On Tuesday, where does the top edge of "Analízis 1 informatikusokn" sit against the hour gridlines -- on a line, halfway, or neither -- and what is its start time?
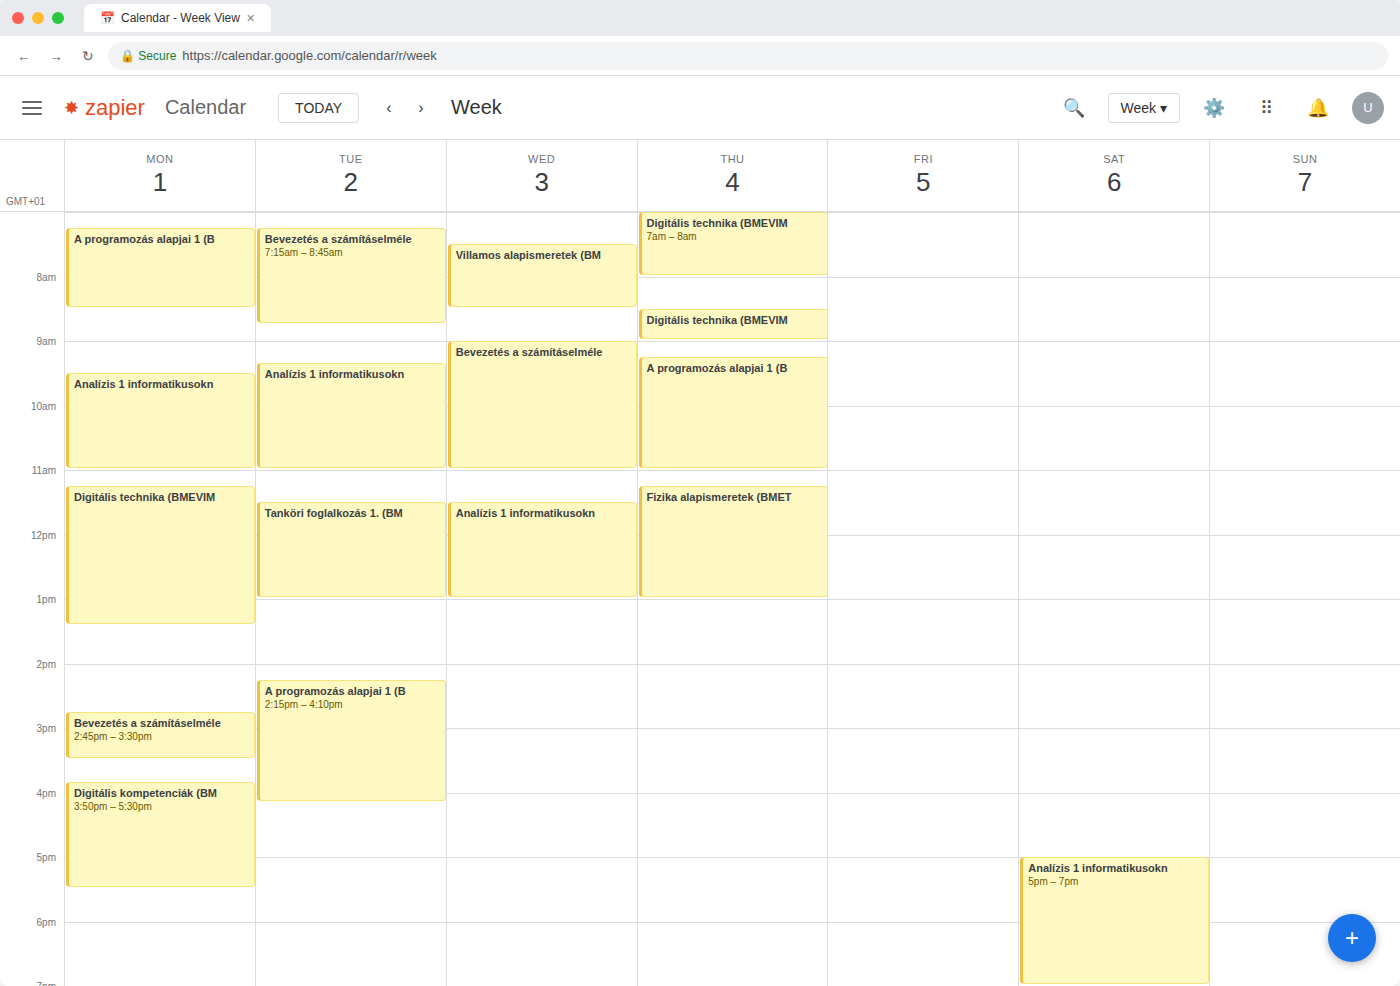
9:20 AM -- neither: 20 minutes below the 9 AM line and 40 minutes above the 10 AM line.